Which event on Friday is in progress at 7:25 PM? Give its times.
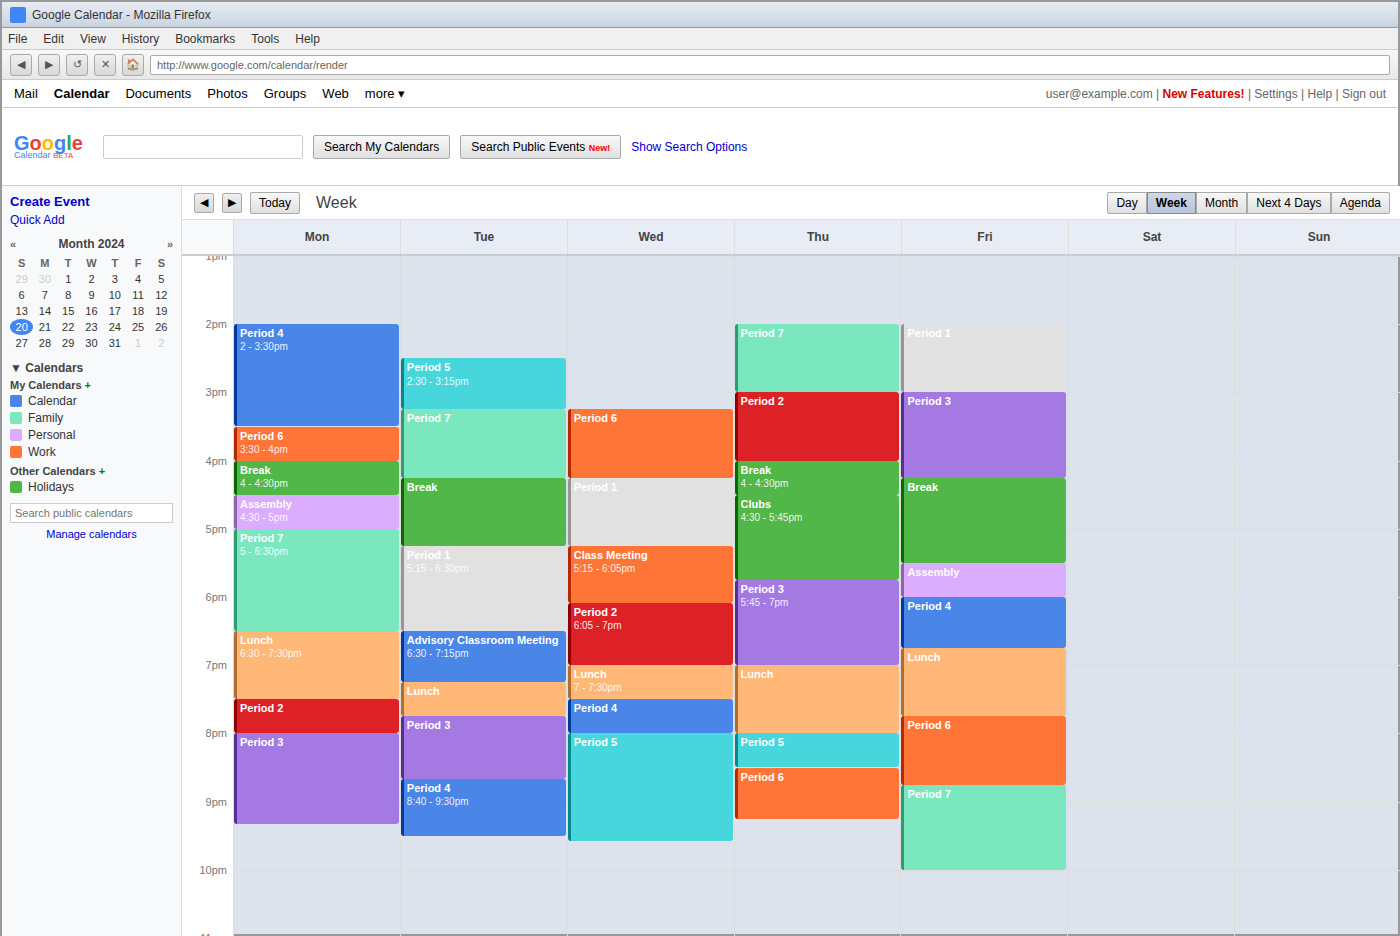
"Lunch", 6:45 PM to 7:45 PM